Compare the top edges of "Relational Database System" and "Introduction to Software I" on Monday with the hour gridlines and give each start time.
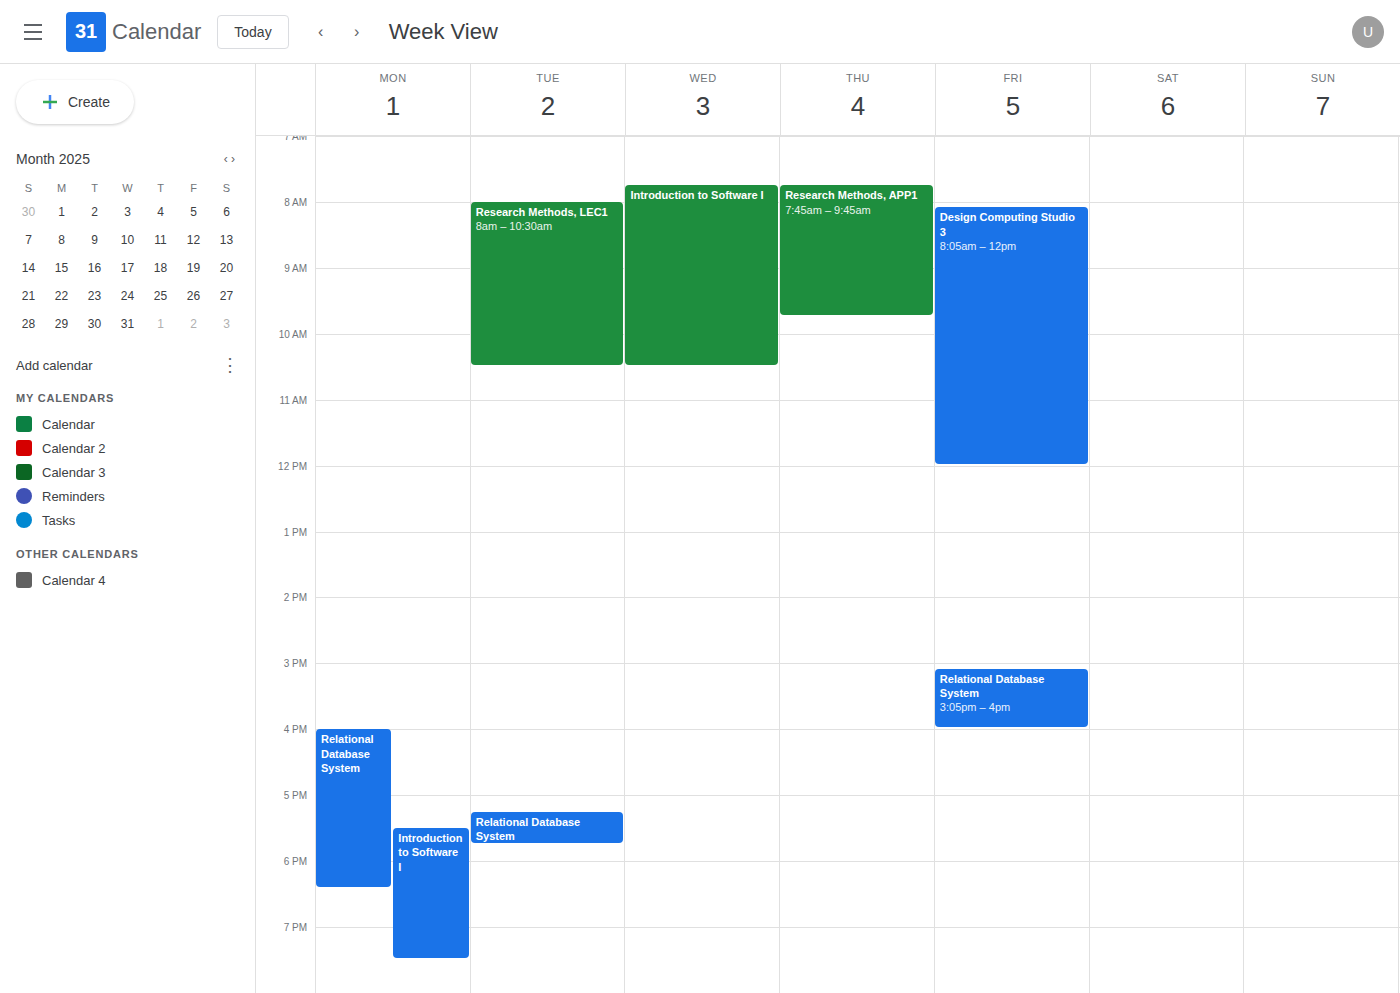
"Relational Database System": 4:00 PM, exactly on the 4 PM line. "Introduction to Software I": 5:30 PM, halfway between the 5 PM and 6 PM lines.